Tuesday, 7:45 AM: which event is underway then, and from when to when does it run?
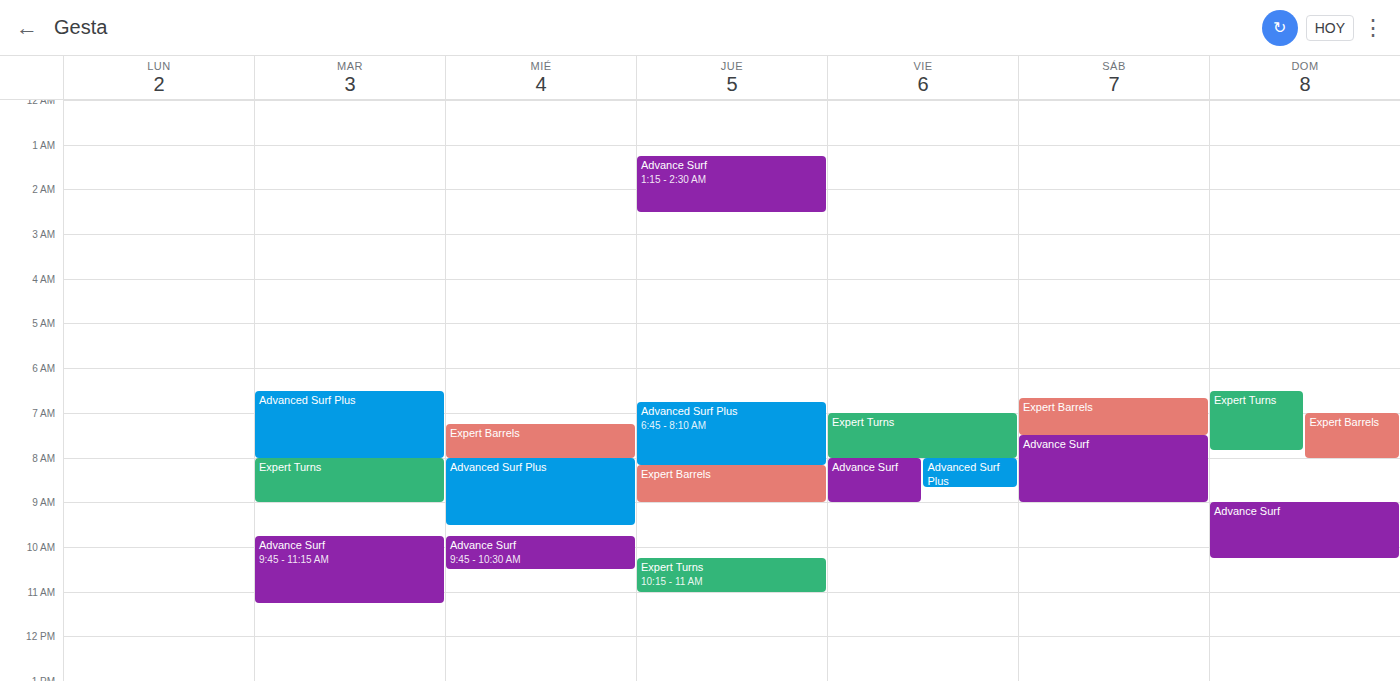
"Advanced Surf Plus", 6:30 AM to 8:00 AM